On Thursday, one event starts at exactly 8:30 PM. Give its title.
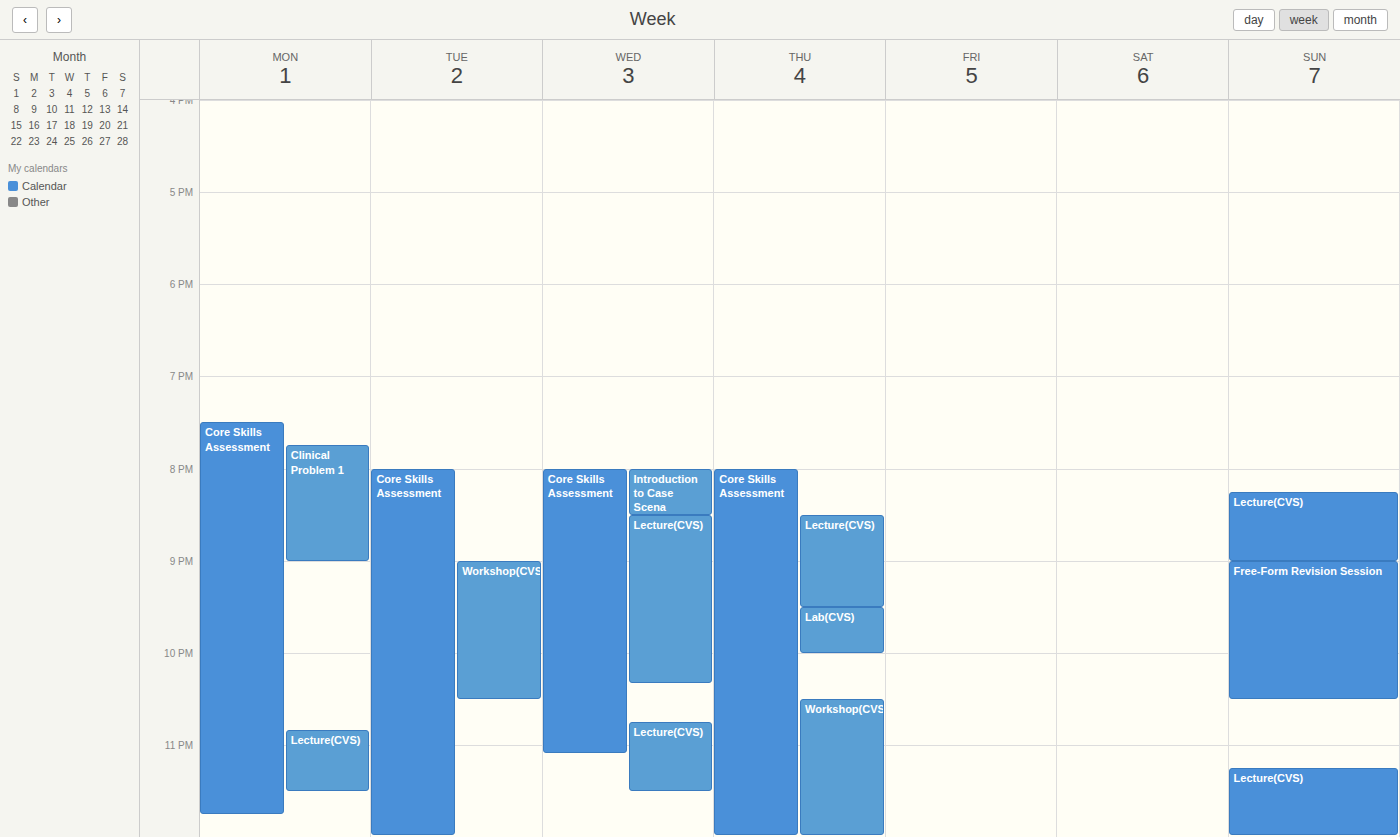
"Lecture(CVS)"